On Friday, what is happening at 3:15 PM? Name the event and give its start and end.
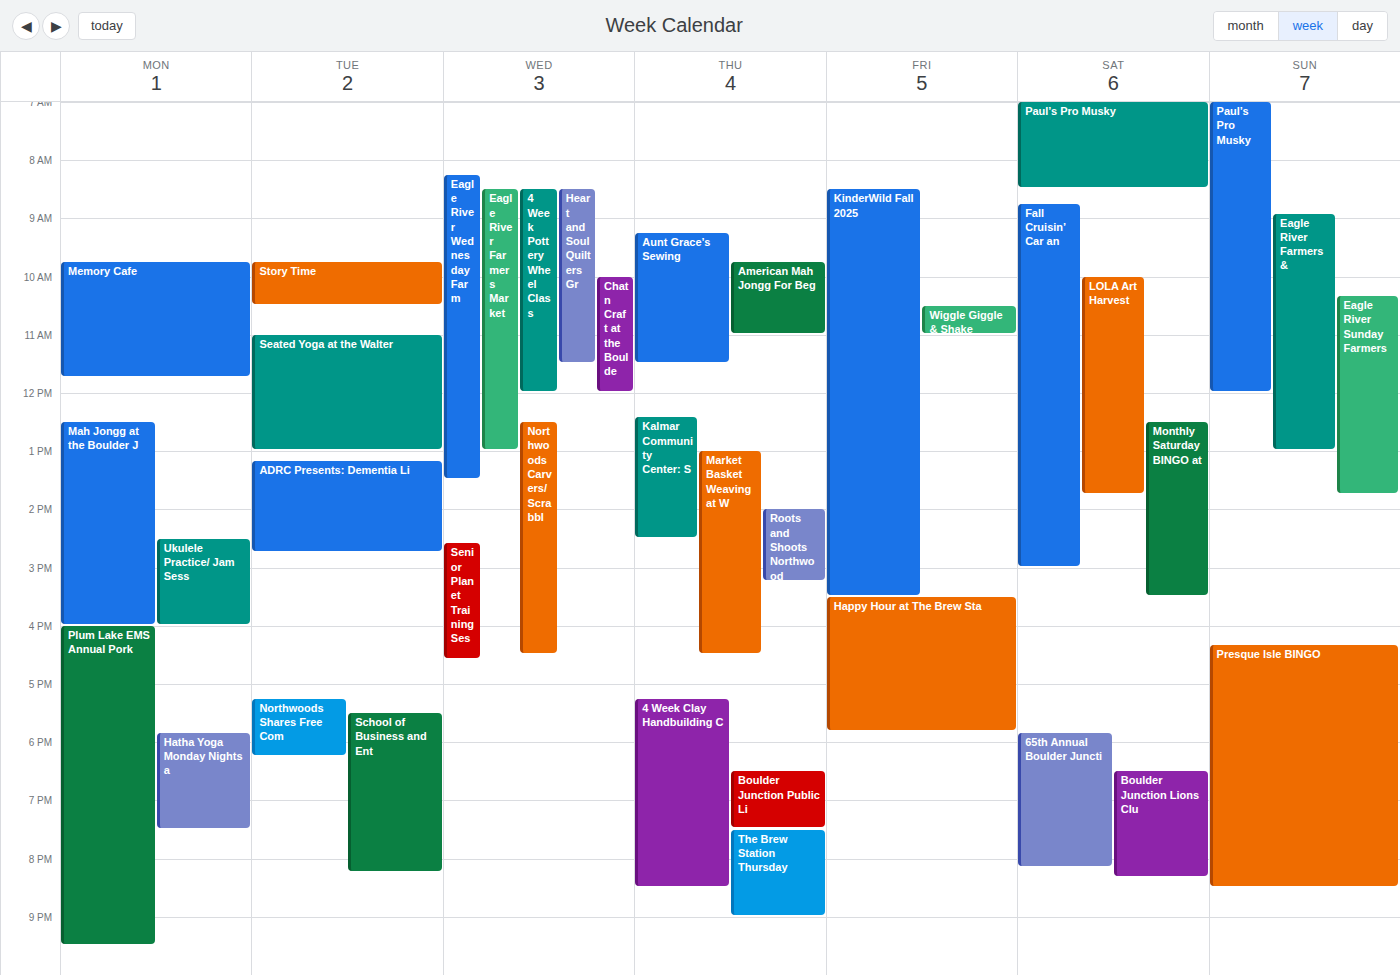
"KinderWild Fall 2025", 8:30 AM to 3:30 PM